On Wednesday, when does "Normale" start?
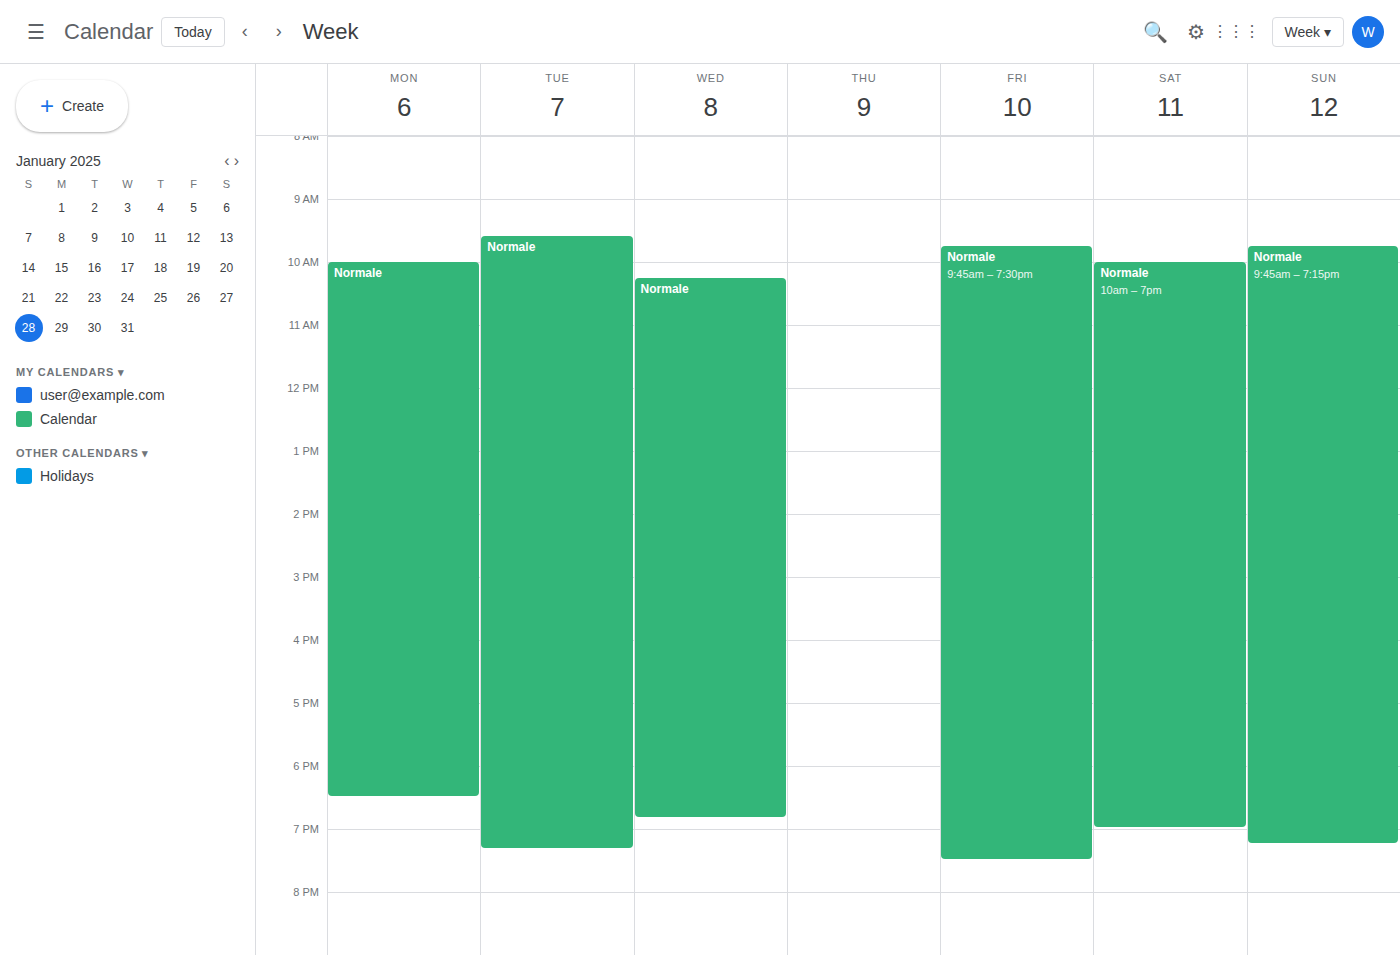
10:15 AM